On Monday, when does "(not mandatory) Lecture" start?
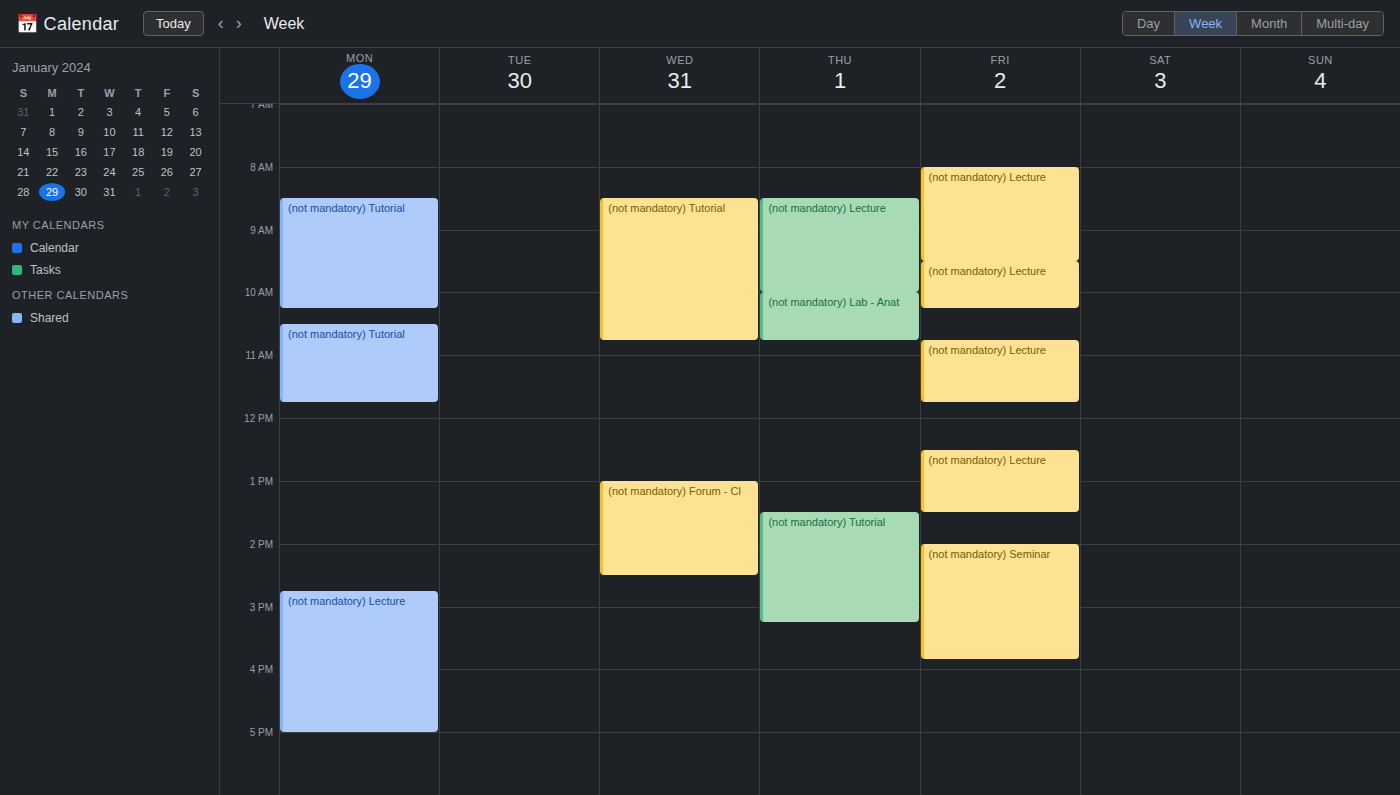
2:45 PM